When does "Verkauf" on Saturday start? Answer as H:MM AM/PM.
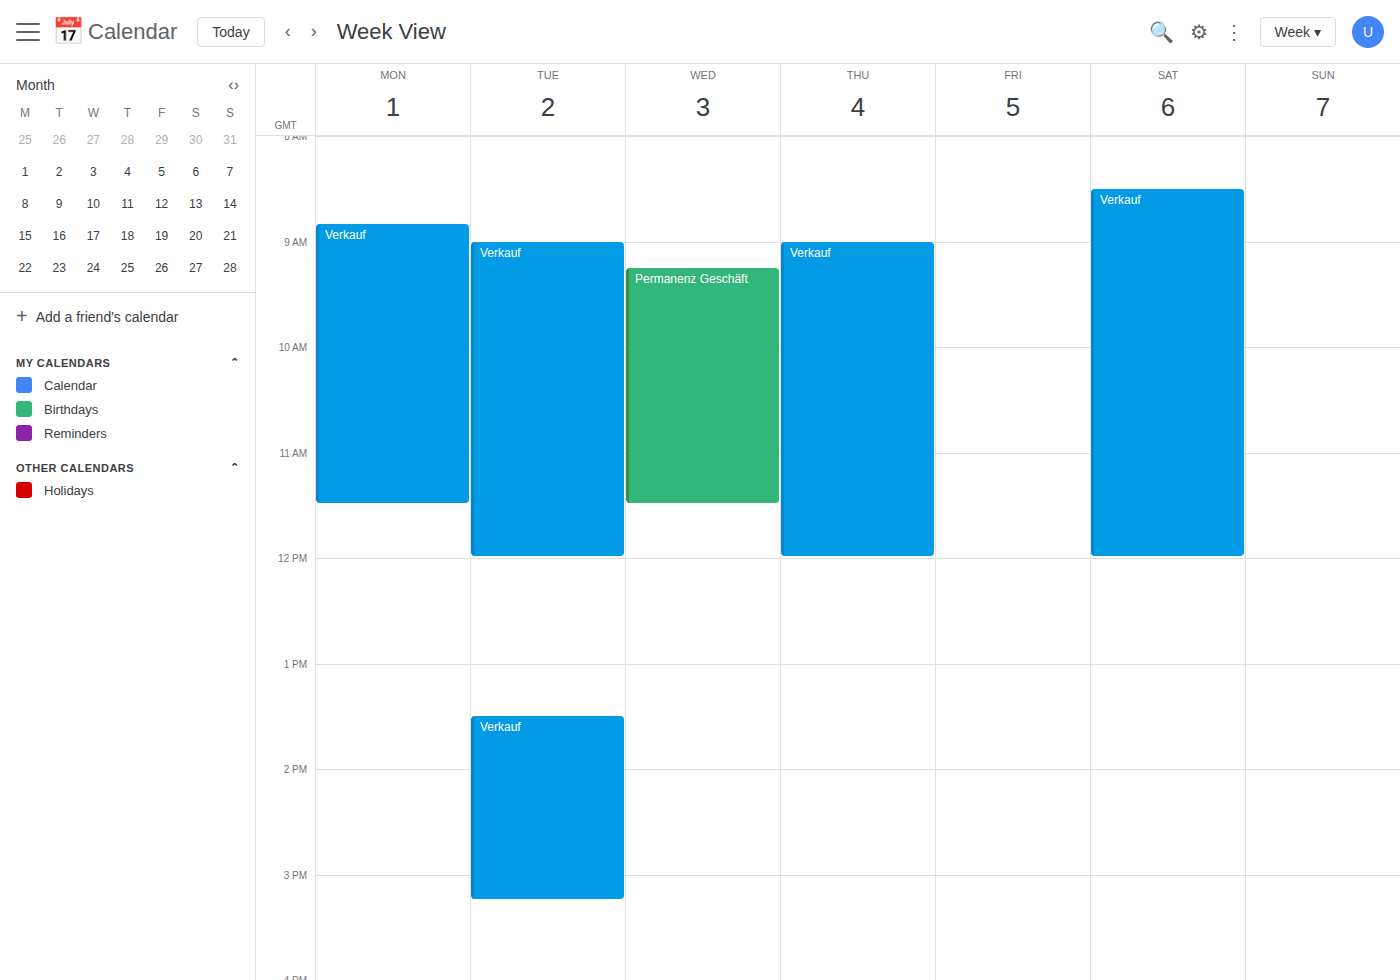
8:30 AM